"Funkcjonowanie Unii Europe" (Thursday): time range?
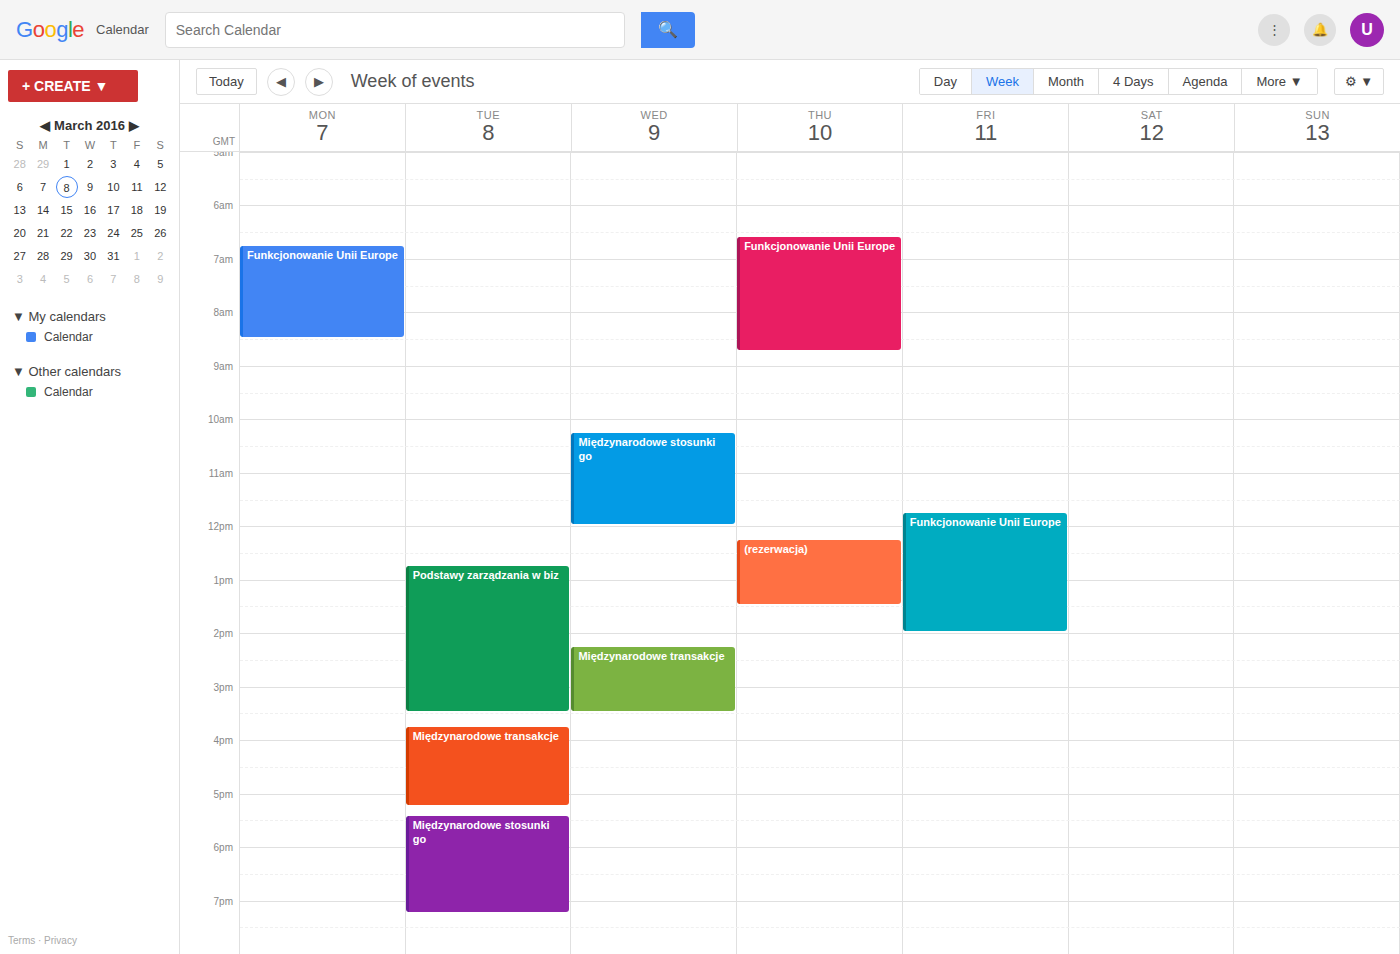
6:35 AM to 8:45 AM